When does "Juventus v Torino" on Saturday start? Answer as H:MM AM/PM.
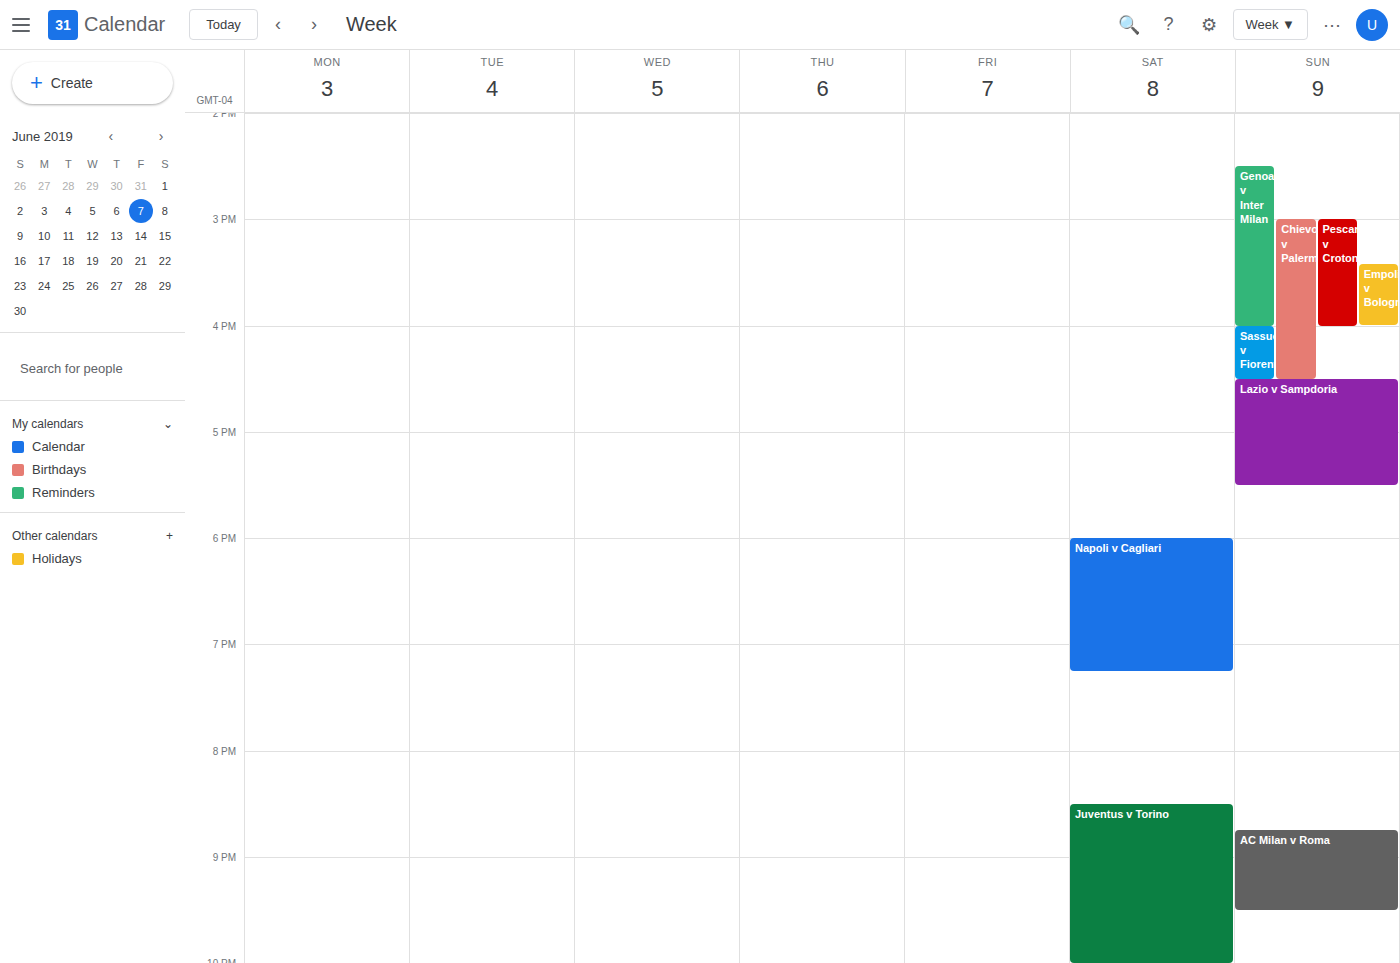
8:30 PM